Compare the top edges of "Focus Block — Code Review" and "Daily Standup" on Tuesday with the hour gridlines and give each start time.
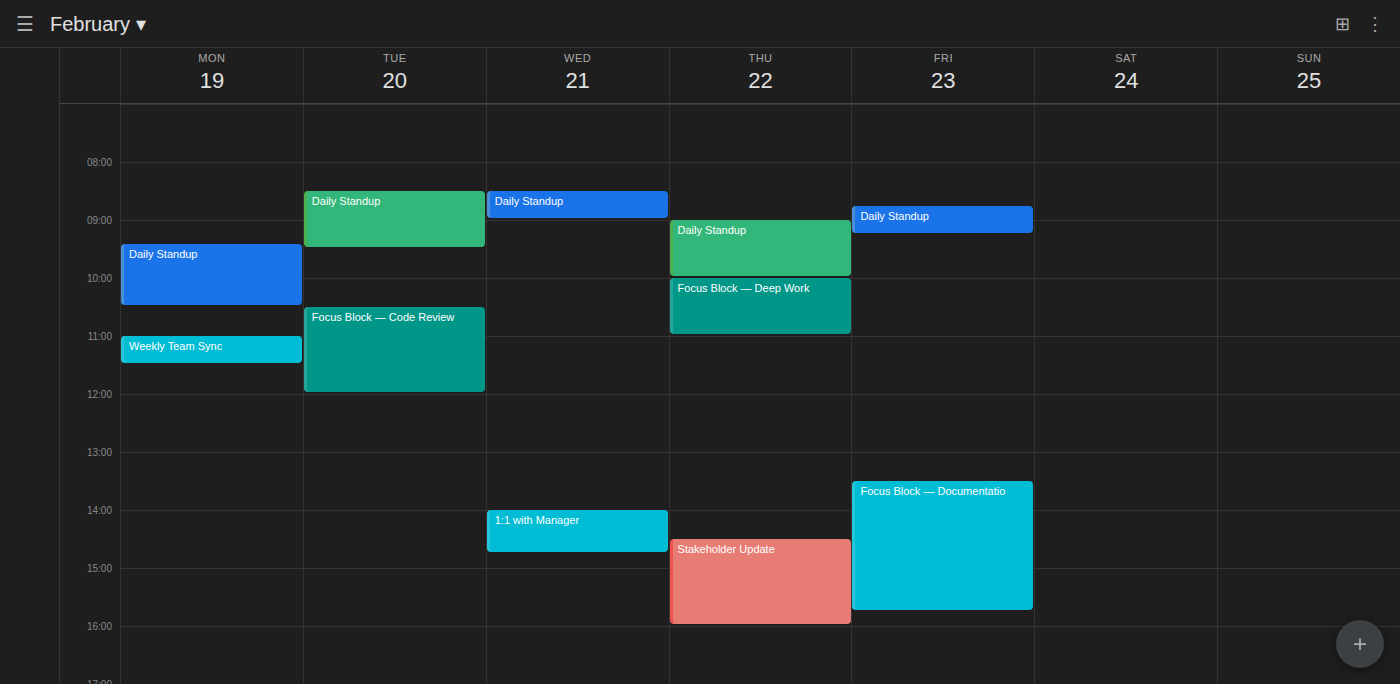
"Focus Block — Code Review": 10:30 AM, halfway between the 10 AM and 11 AM lines. "Daily Standup": 8:30 AM, halfway between the 8 AM and 9 AM lines.